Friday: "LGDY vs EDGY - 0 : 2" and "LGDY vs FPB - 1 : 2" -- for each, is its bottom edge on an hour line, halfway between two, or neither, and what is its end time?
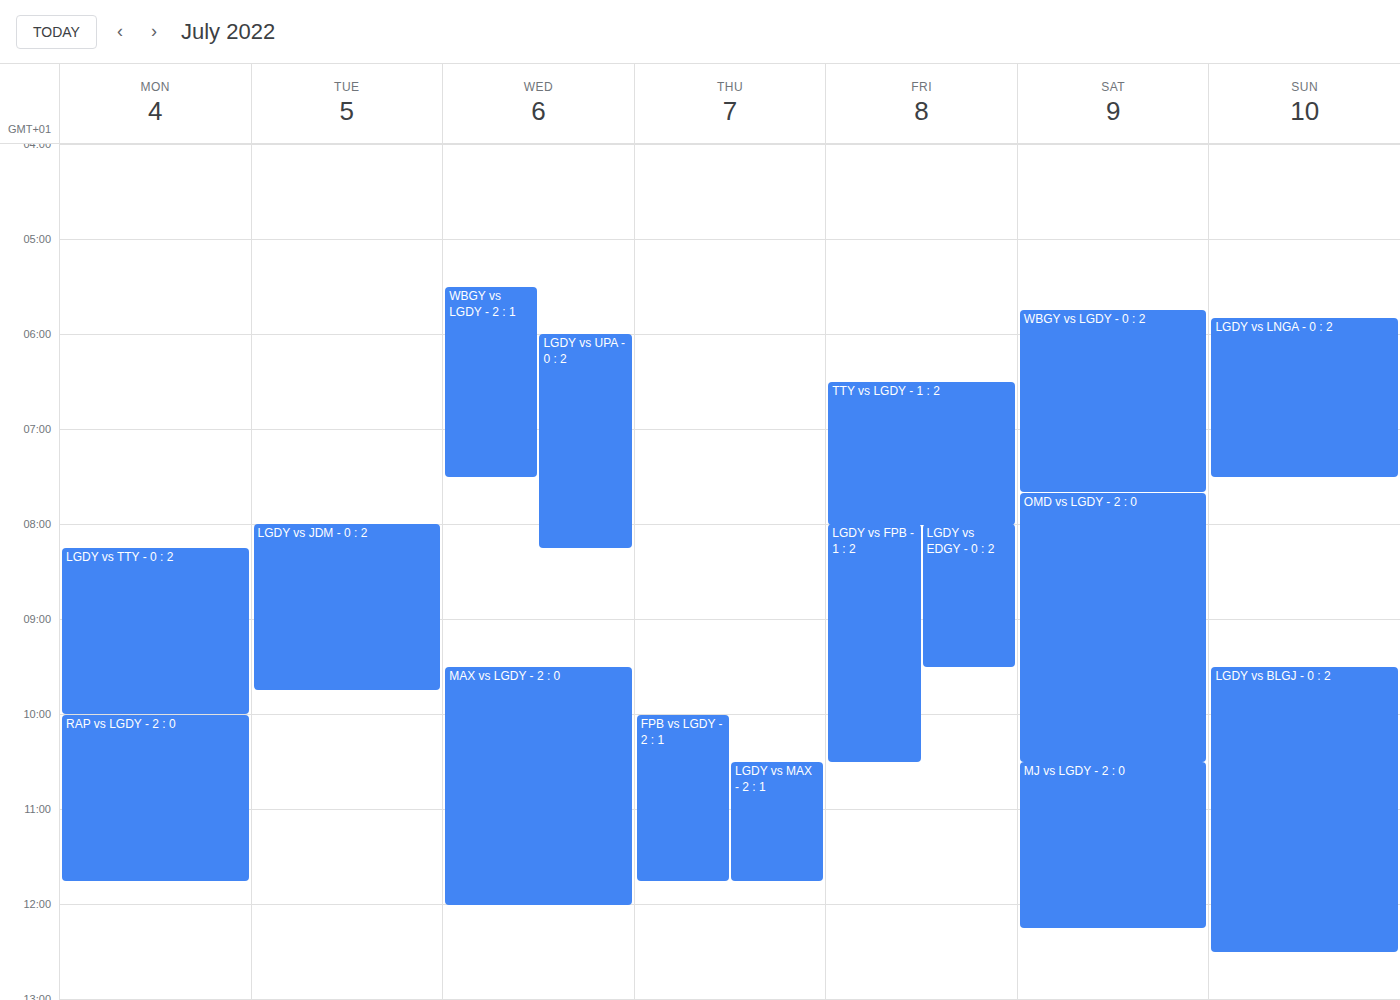
"LGDY vs EDGY - 0 : 2": 9:30 AM, halfway between the 9 AM and 10 AM lines. "LGDY vs FPB - 1 : 2": 10:30 AM, halfway between the 10 AM and 11 AM lines.